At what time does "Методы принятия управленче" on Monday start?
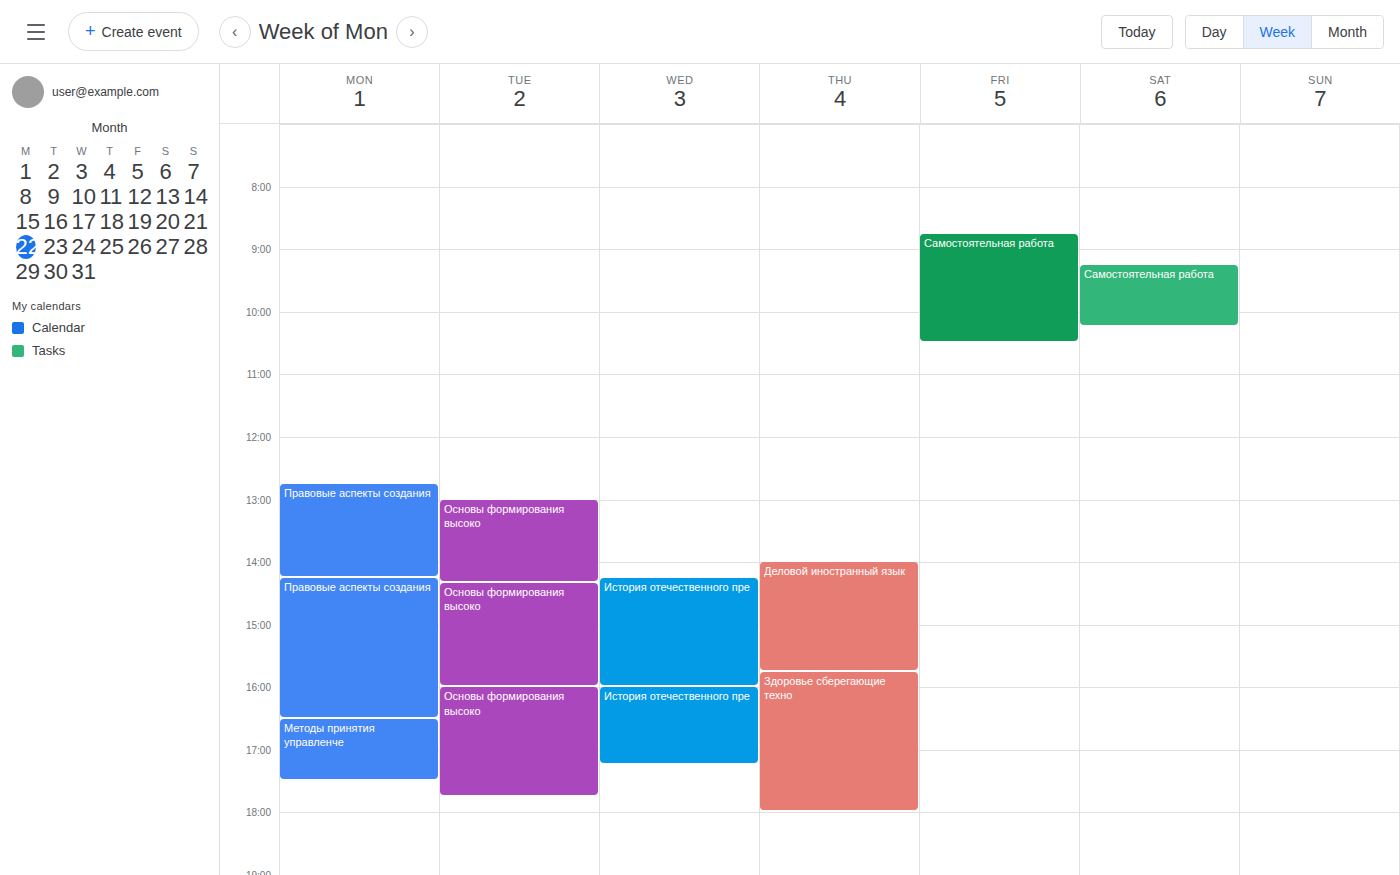
4:30 PM